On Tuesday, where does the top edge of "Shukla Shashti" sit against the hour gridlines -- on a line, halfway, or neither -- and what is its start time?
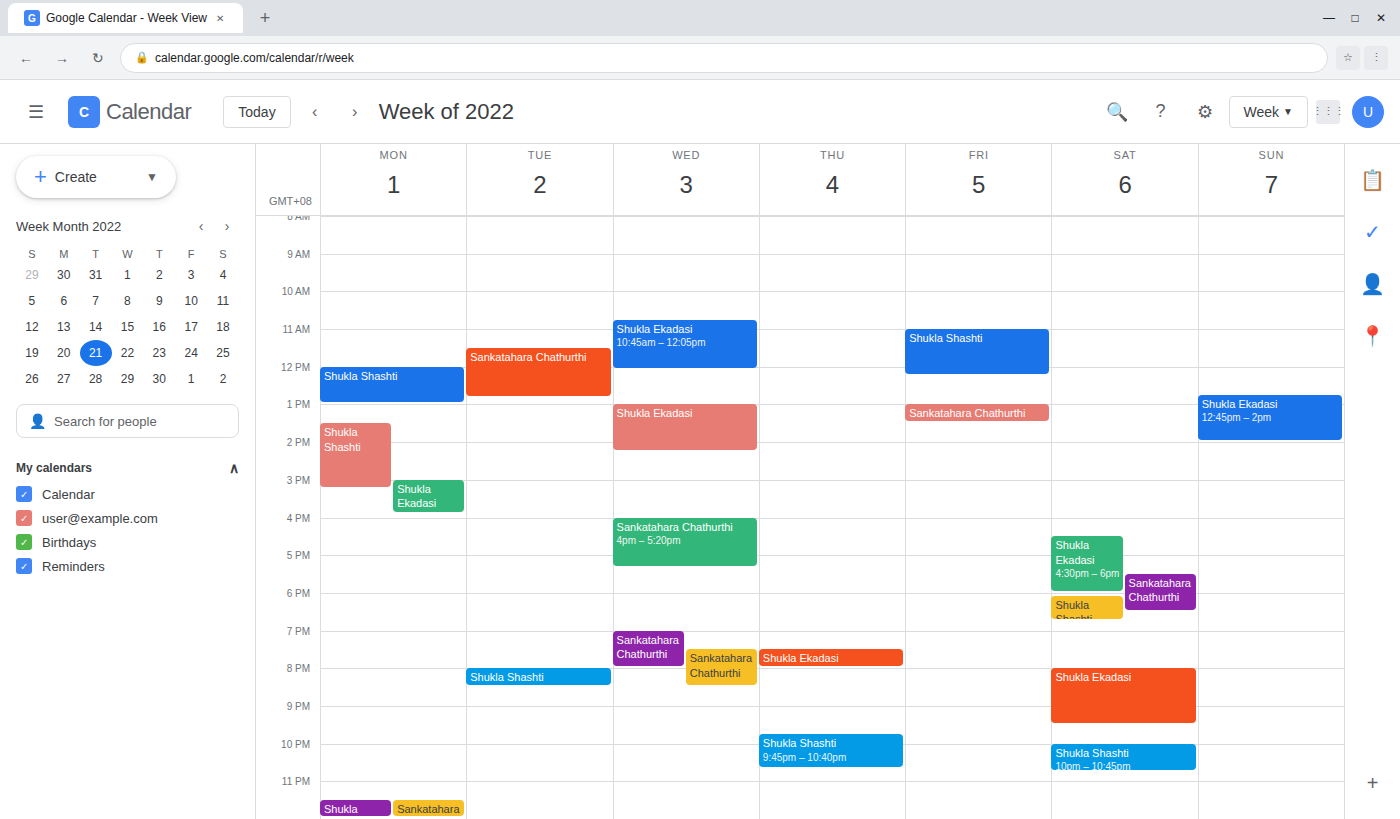
8:00 PM -- exactly on the 8 PM line.